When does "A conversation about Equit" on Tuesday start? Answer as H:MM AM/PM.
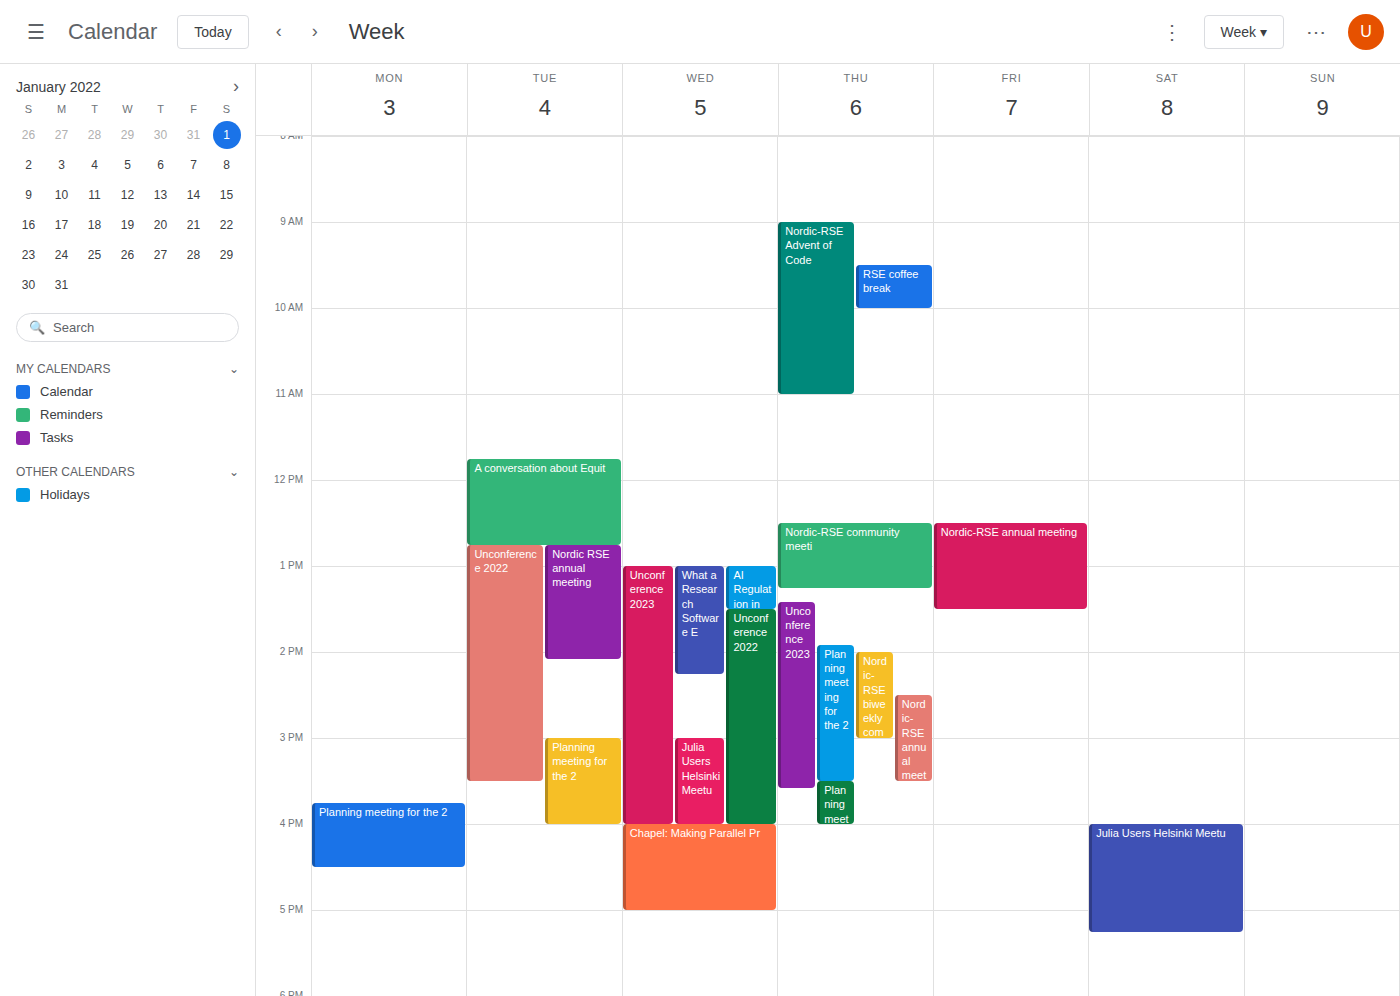
11:45 AM